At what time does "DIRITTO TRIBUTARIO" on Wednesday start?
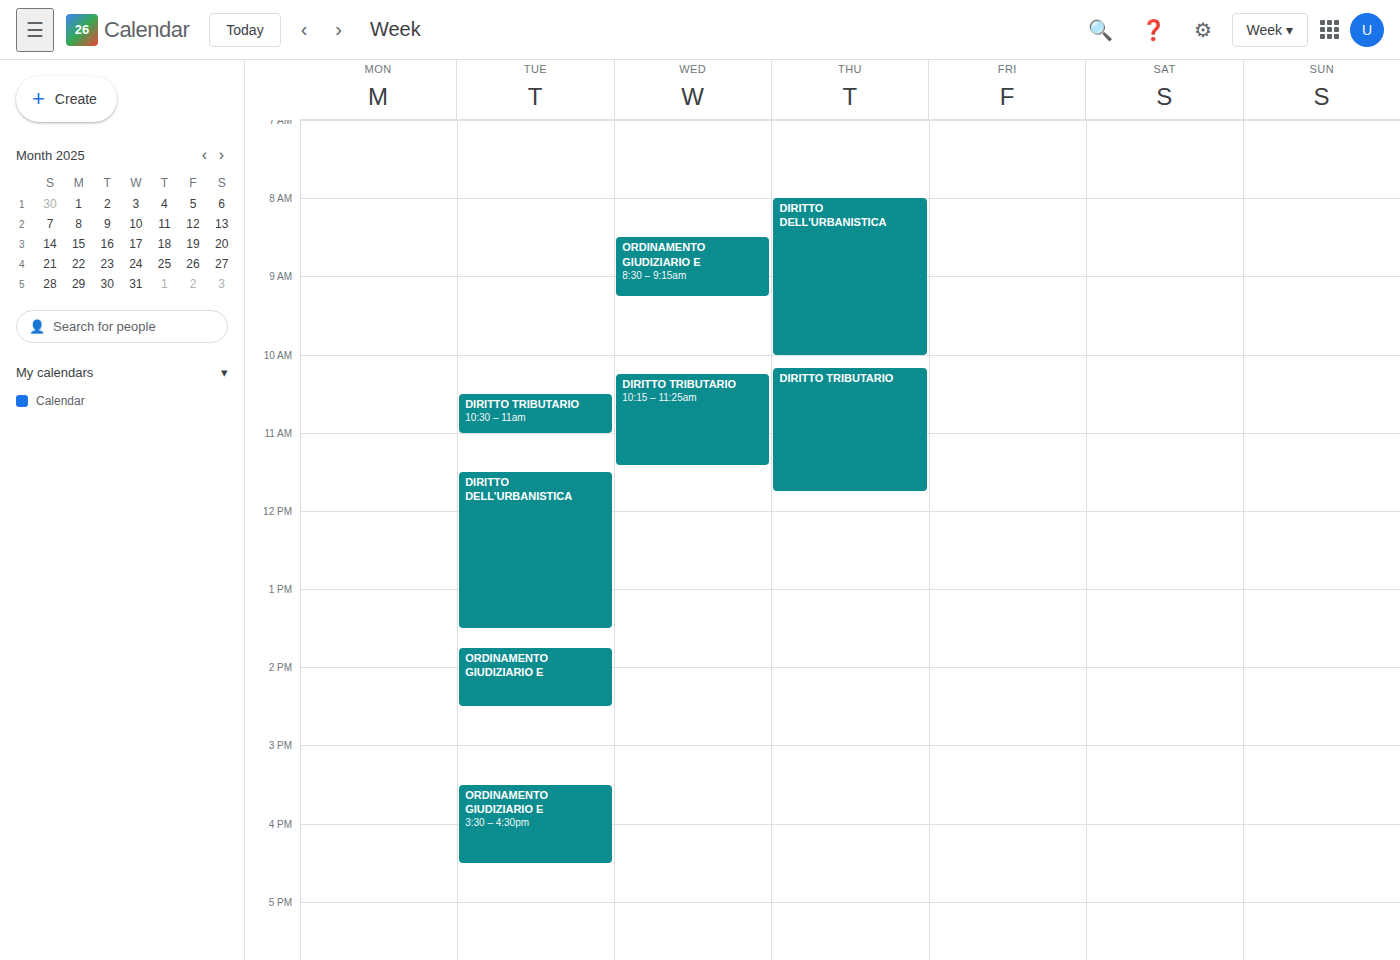
10:15 AM